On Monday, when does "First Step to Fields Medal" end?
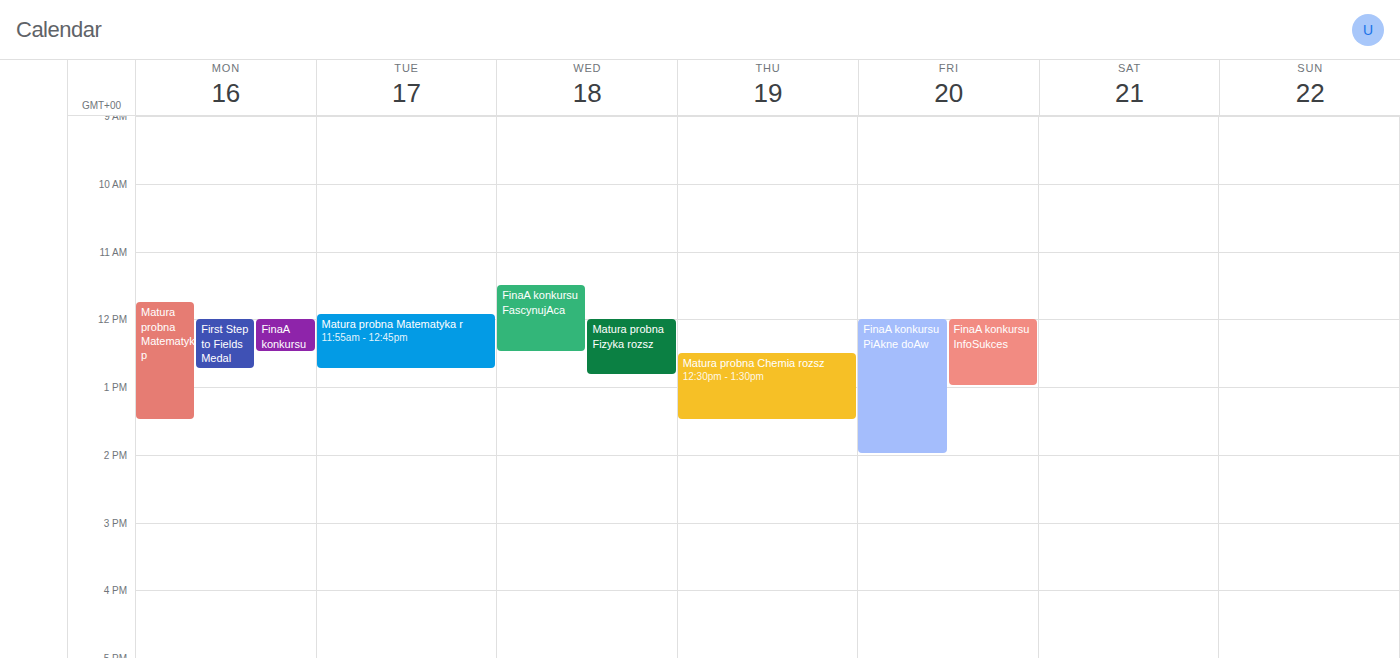
12:45 PM